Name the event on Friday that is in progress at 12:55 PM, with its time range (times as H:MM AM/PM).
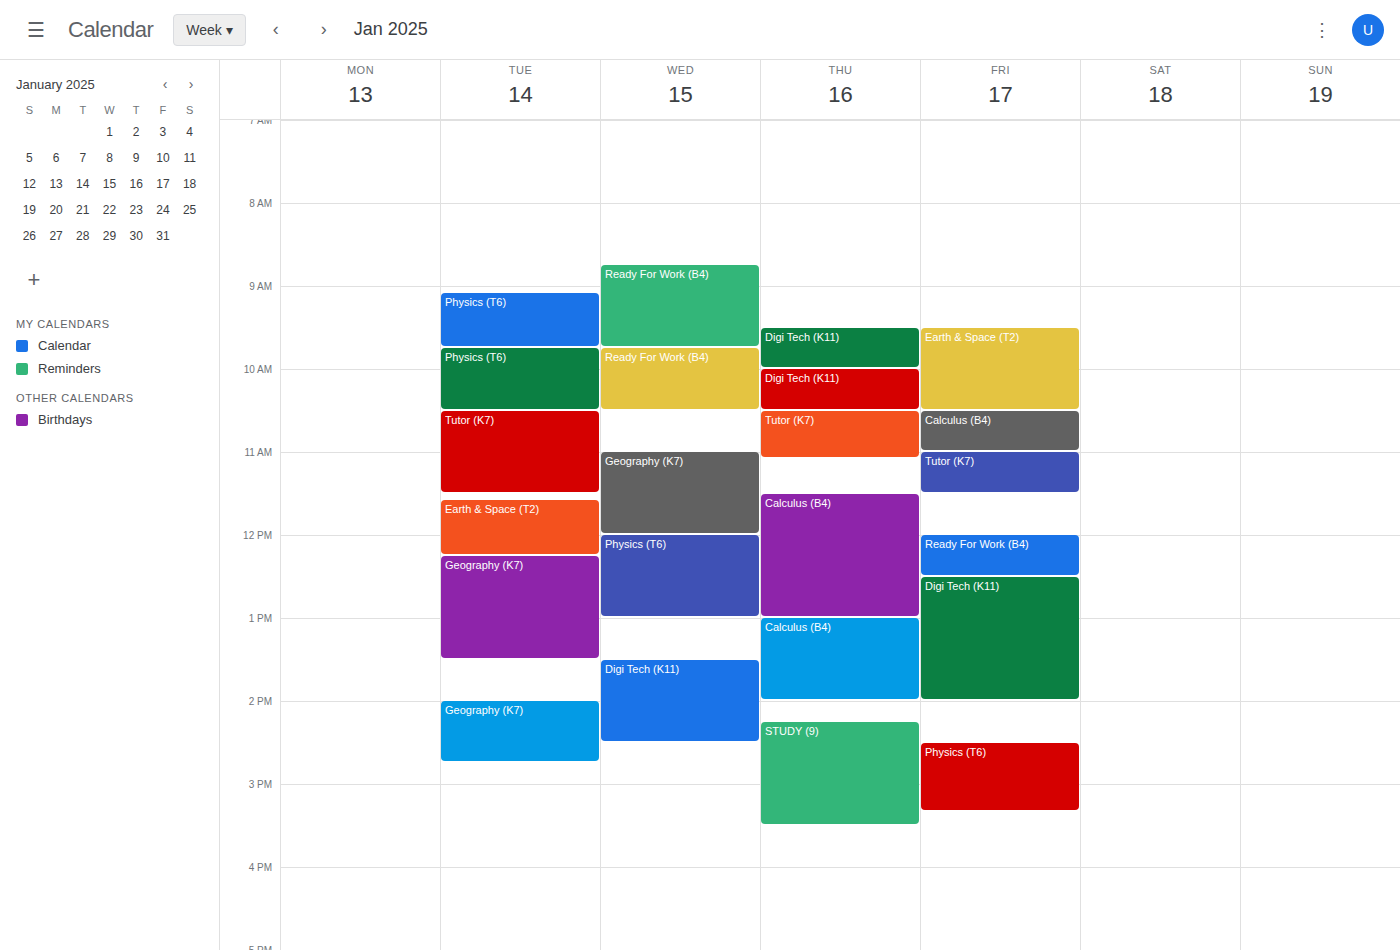
"Digi Tech (K11)", 12:30 PM to 2:00 PM